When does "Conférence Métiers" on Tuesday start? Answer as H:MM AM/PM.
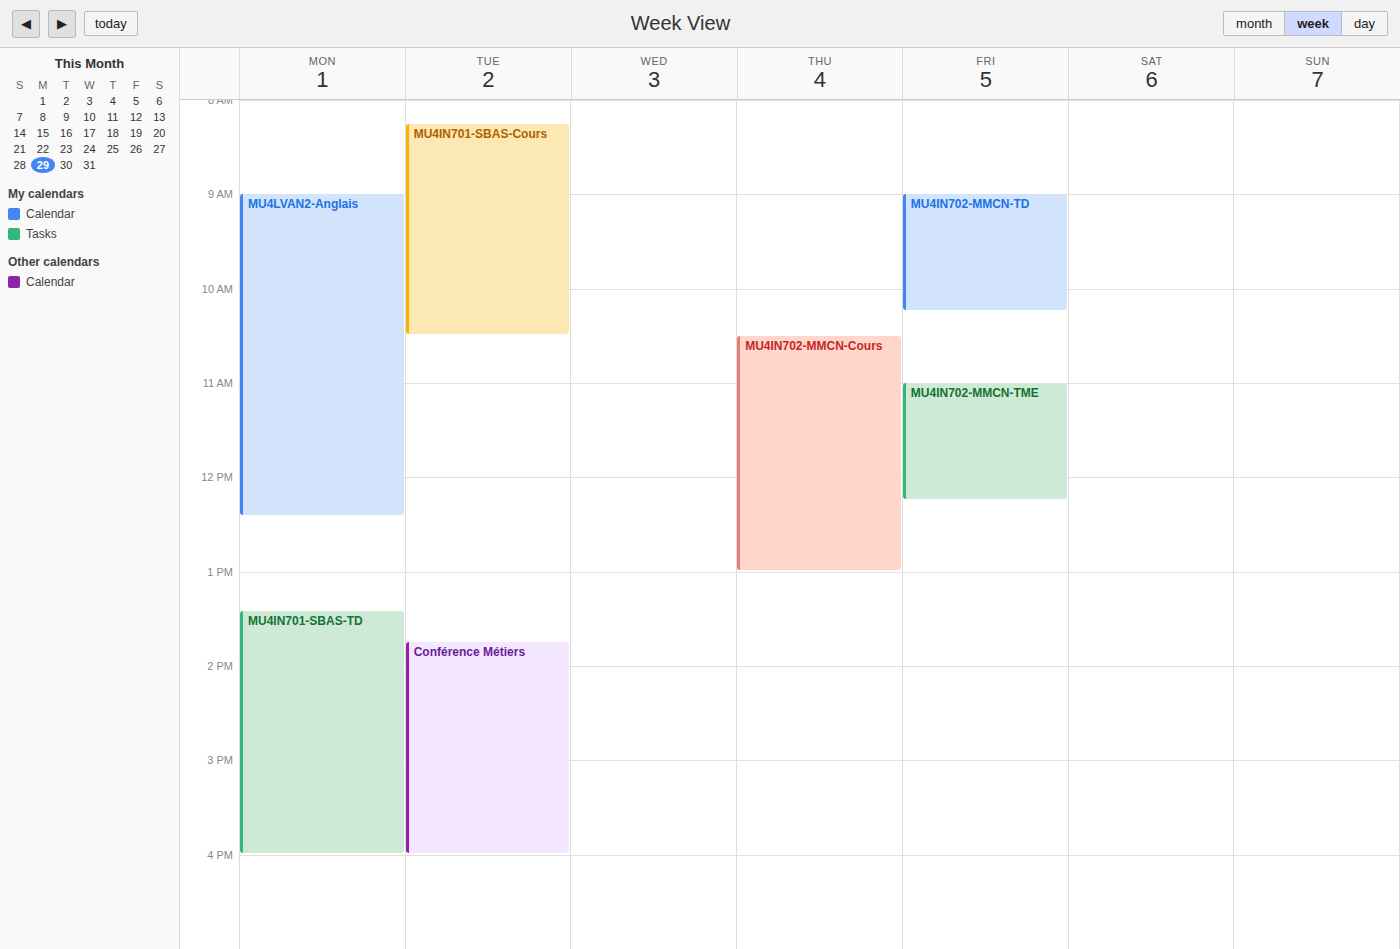
1:45 PM